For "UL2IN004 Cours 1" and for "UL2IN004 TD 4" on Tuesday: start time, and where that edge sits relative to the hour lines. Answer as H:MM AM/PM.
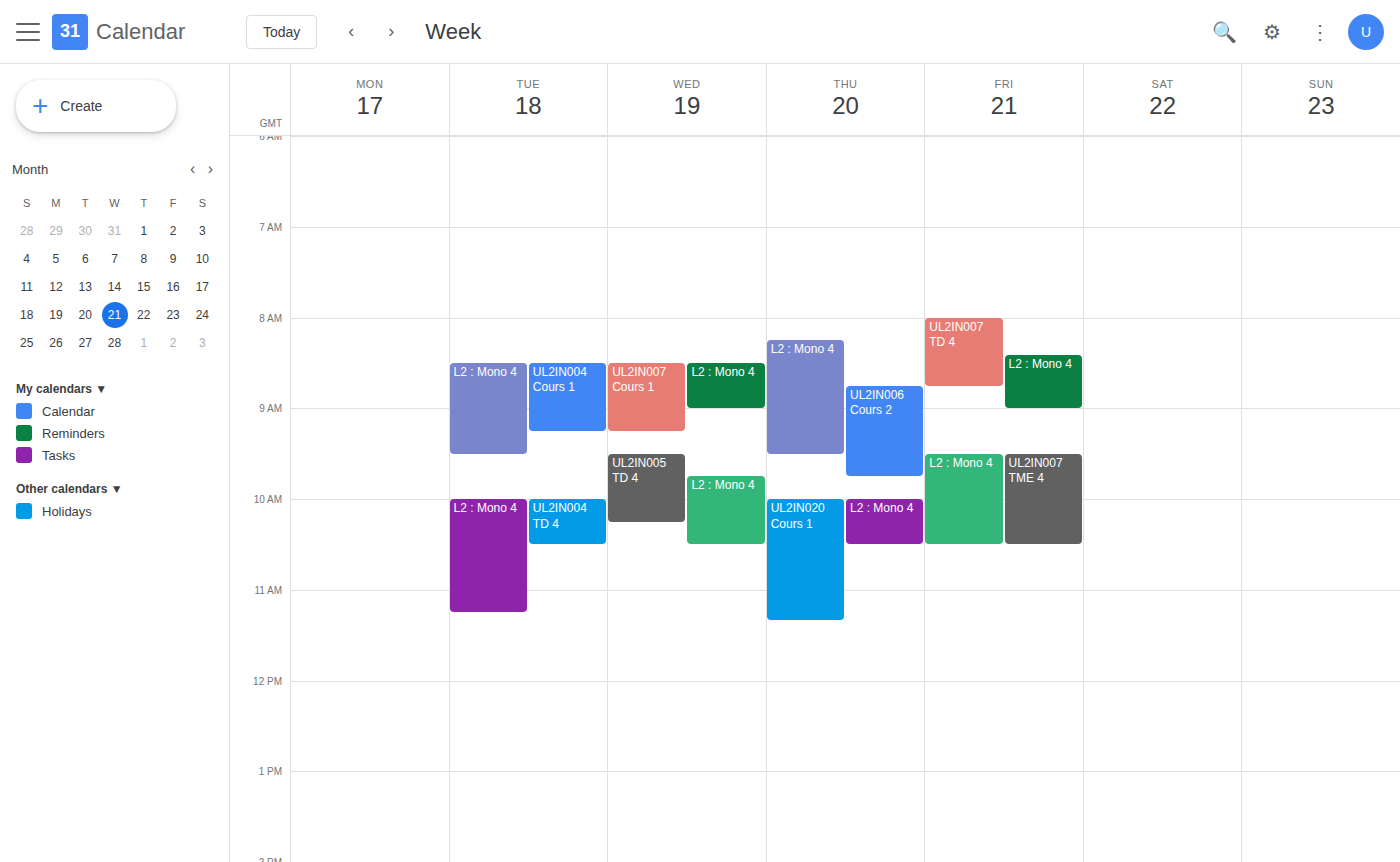
"UL2IN004 Cours 1": 8:30 AM, halfway between the 8 AM and 9 AM lines. "UL2IN004 TD 4": 10:00 AM, exactly on the 10 AM line.